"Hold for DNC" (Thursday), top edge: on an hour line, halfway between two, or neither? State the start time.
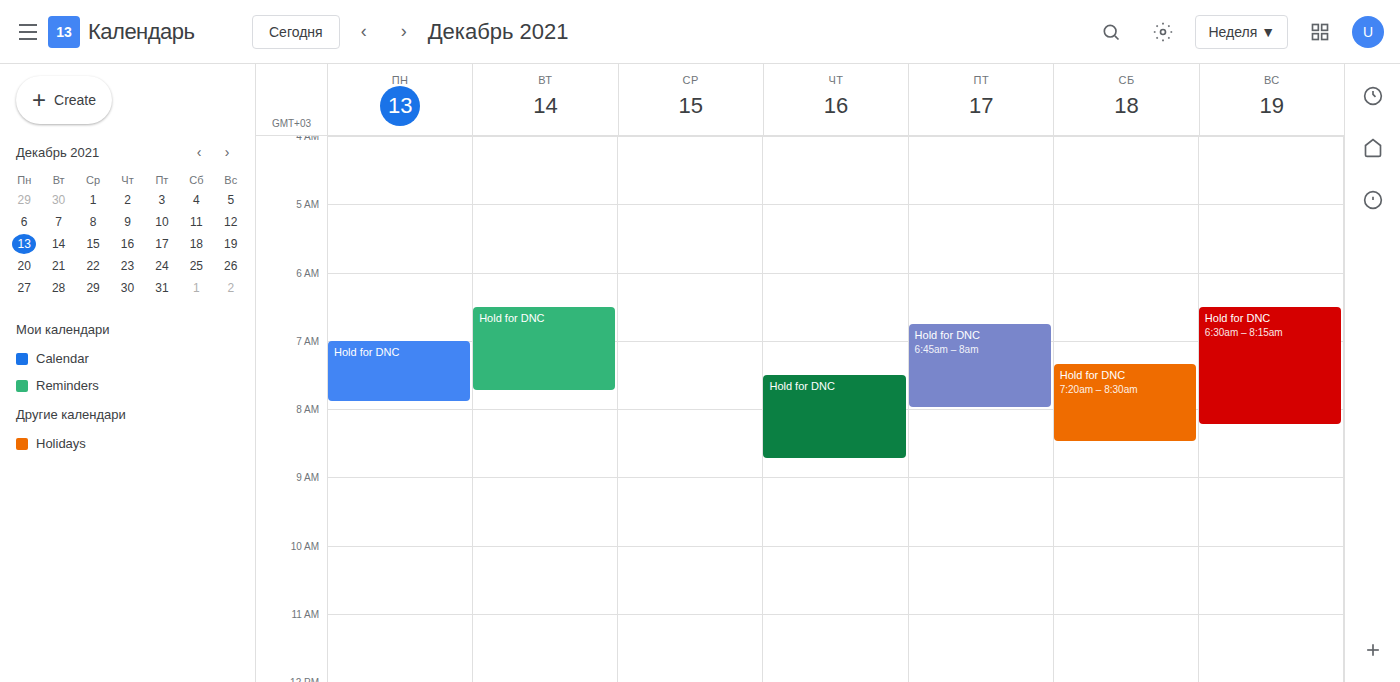
07:30 -- halfway between the 07:00 and 08:00 lines.